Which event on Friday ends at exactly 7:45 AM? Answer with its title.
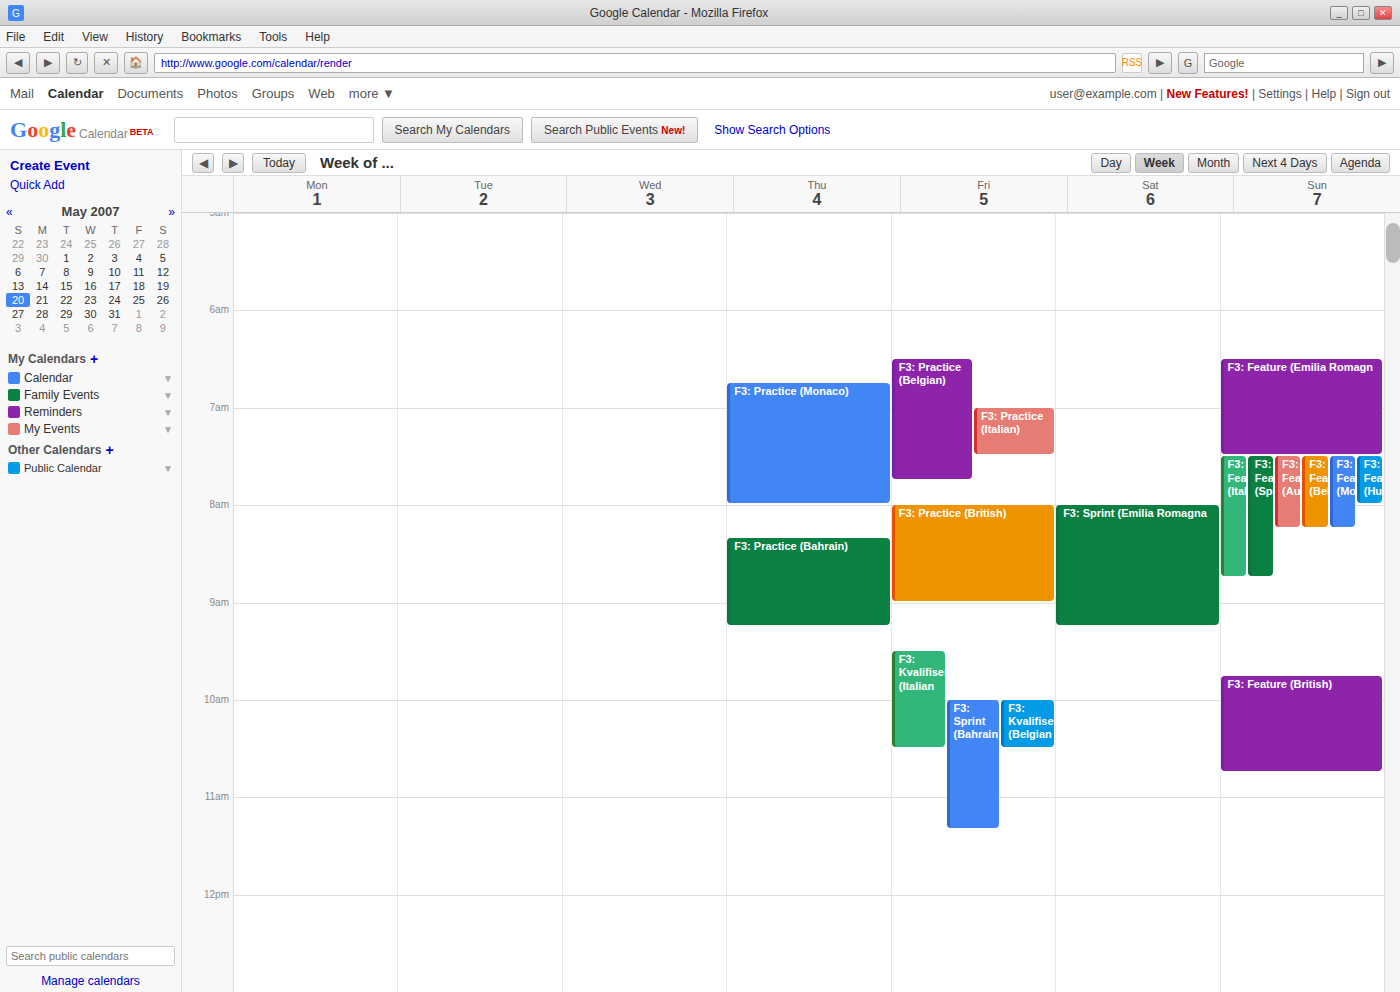
"F3: Practice (Belgian)"